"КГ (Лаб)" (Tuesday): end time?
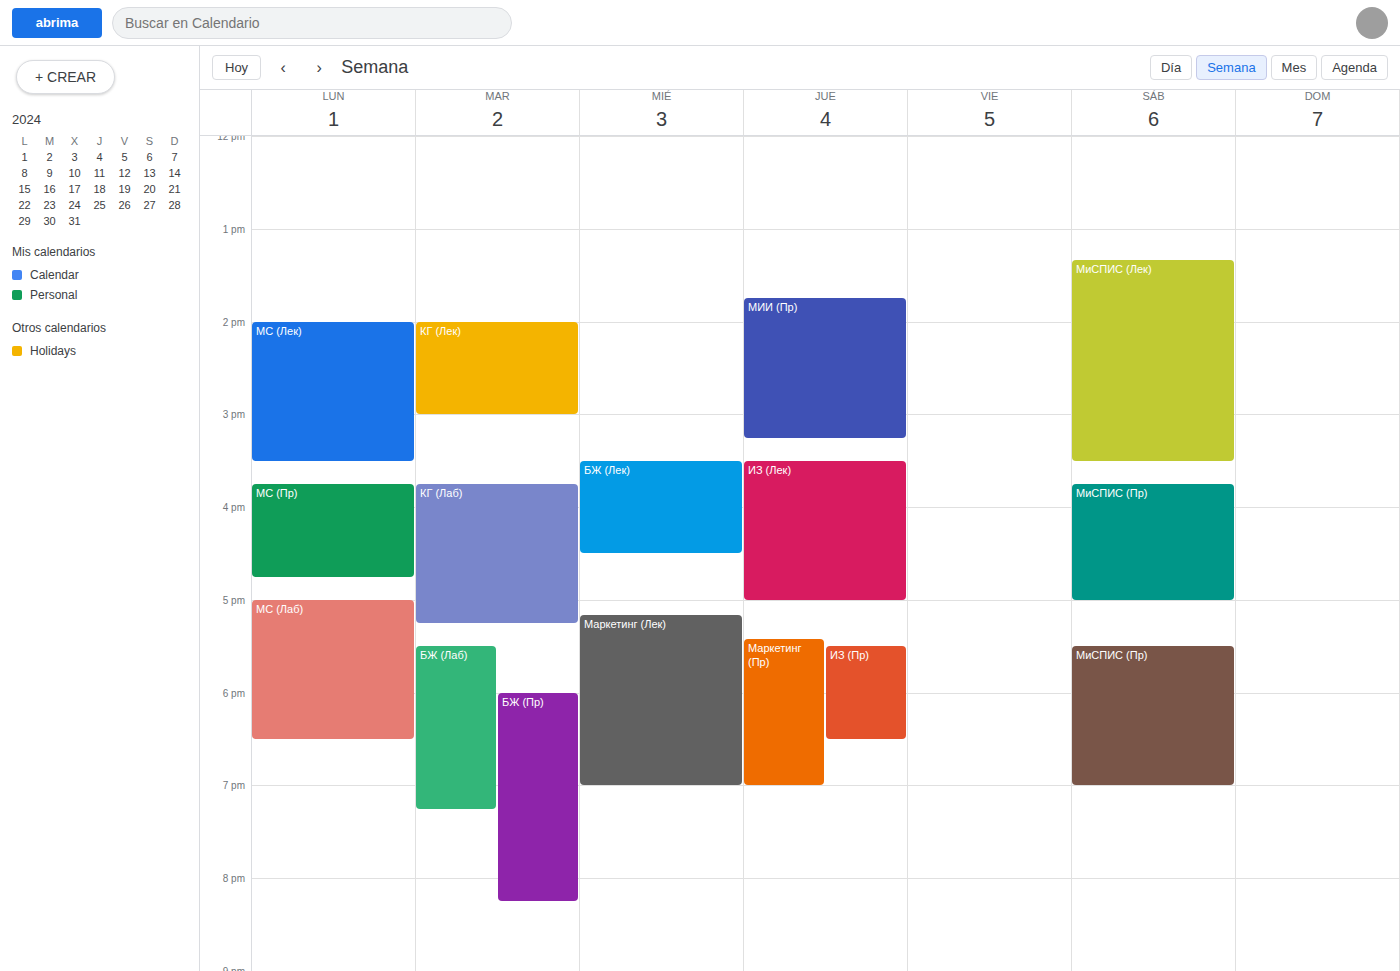
5:15 PM